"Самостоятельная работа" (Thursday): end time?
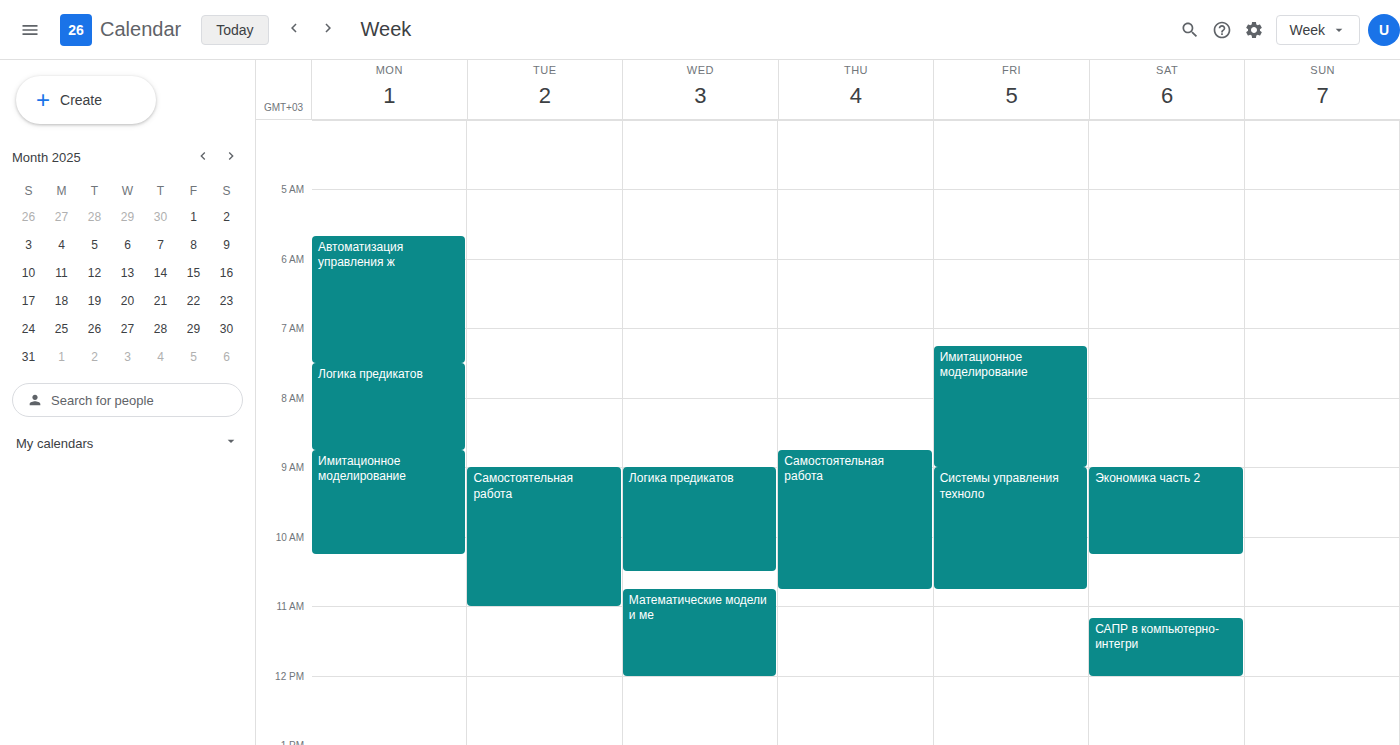
10:45